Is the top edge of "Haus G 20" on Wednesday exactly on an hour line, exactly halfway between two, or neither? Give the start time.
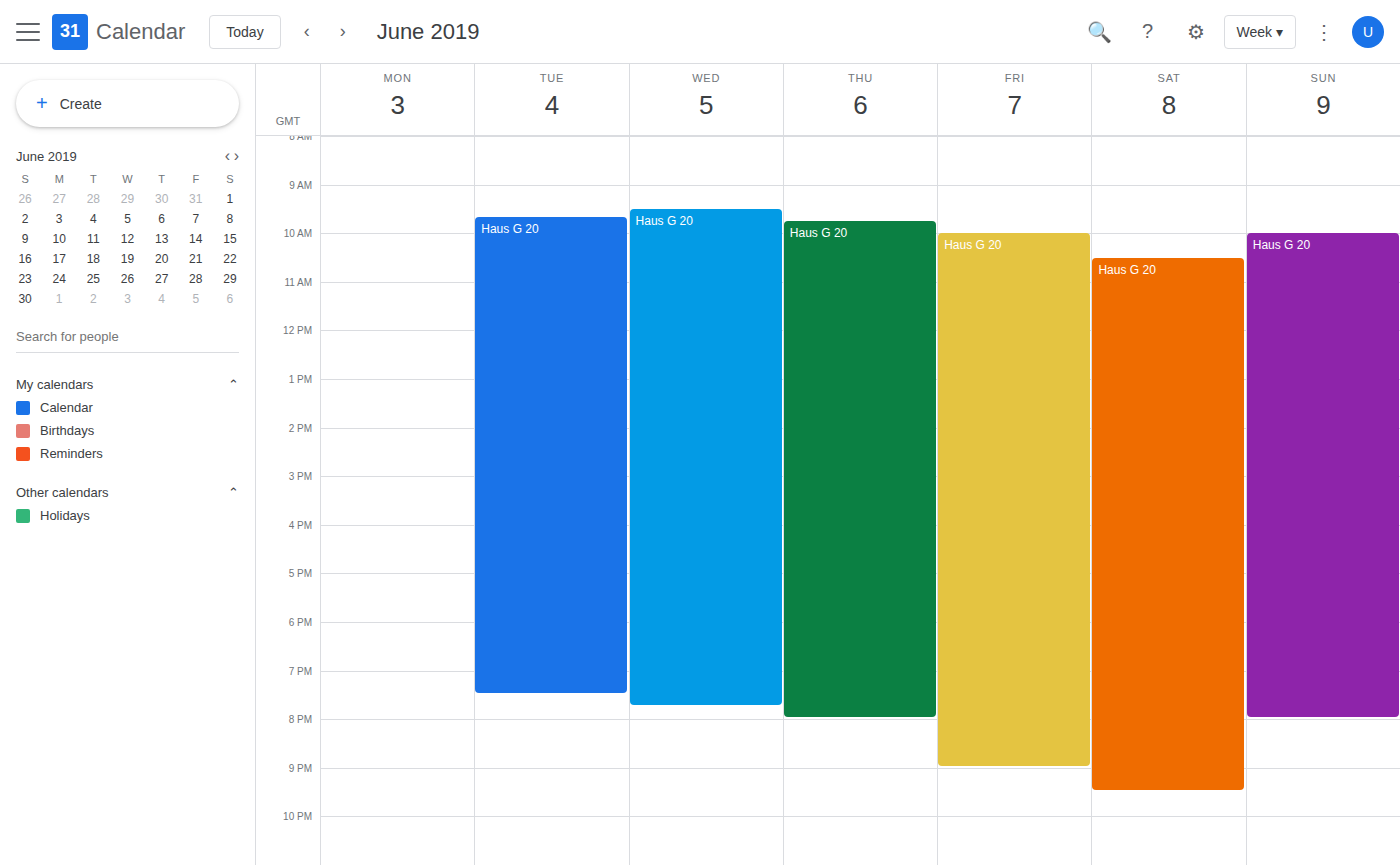
9:30 AM -- halfway between the 9 AM and 10 AM lines.